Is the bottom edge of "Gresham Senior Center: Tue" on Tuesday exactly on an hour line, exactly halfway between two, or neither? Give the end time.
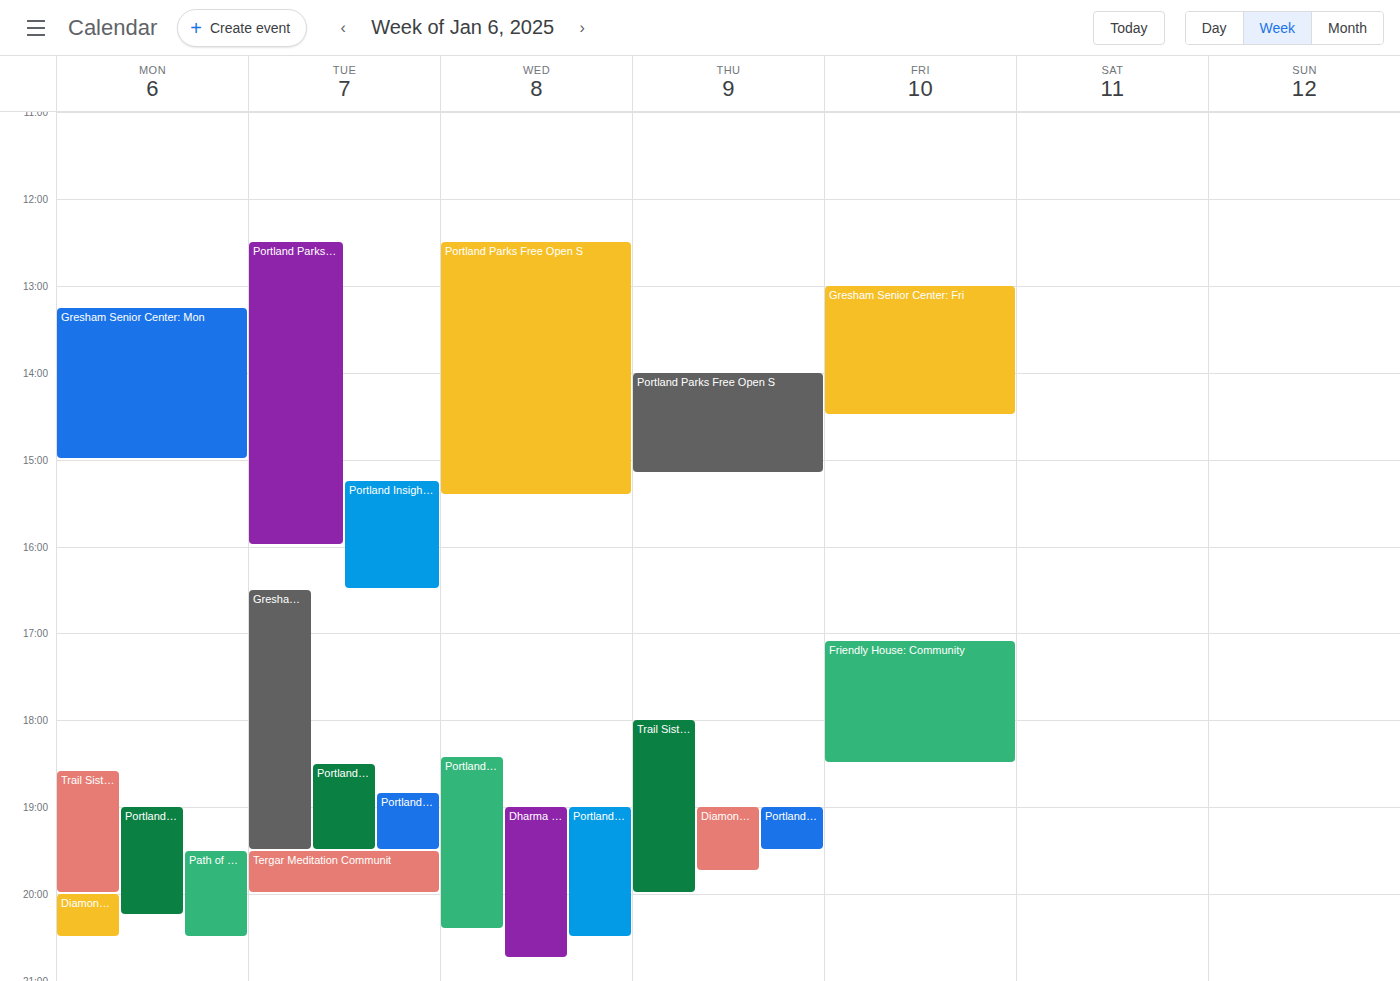
7:30 PM -- halfway between the 7 PM and 8 PM lines.